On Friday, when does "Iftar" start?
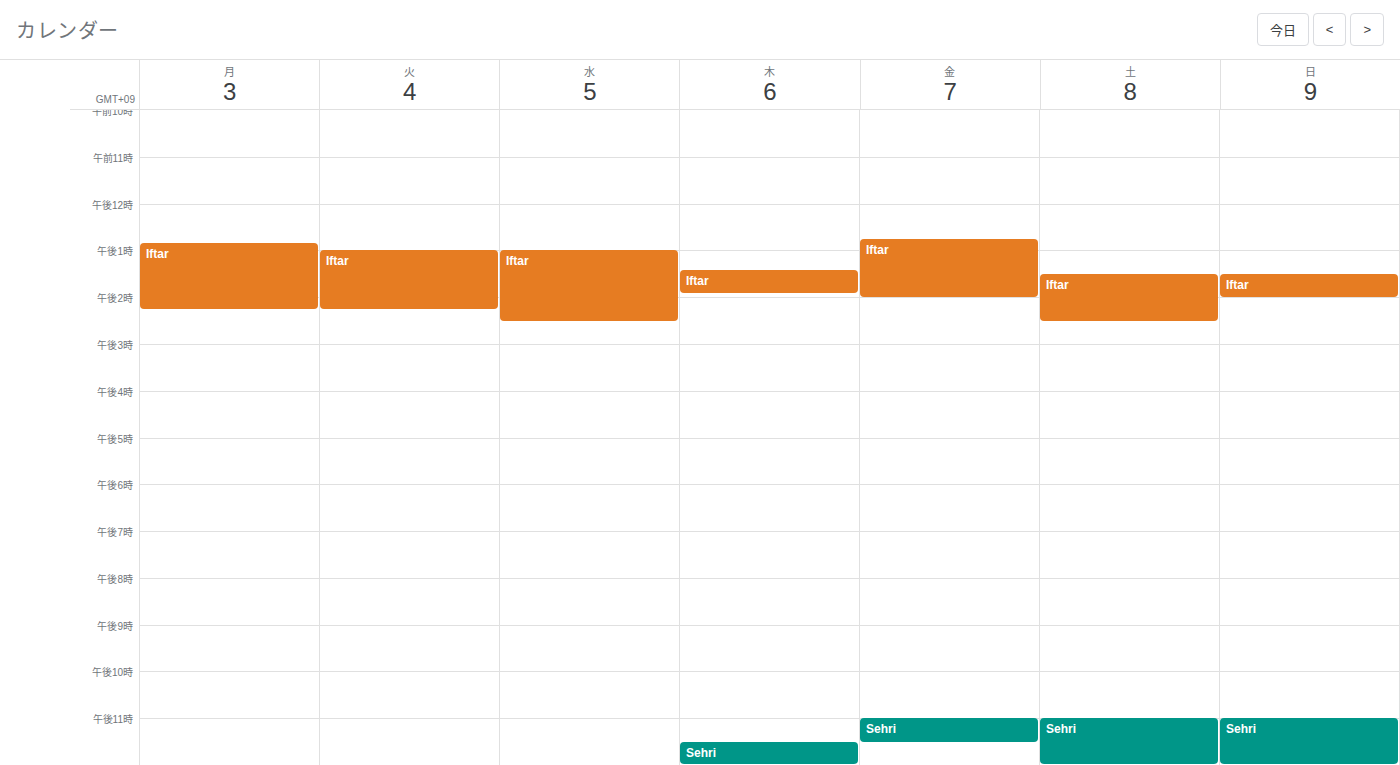
12:45 PM